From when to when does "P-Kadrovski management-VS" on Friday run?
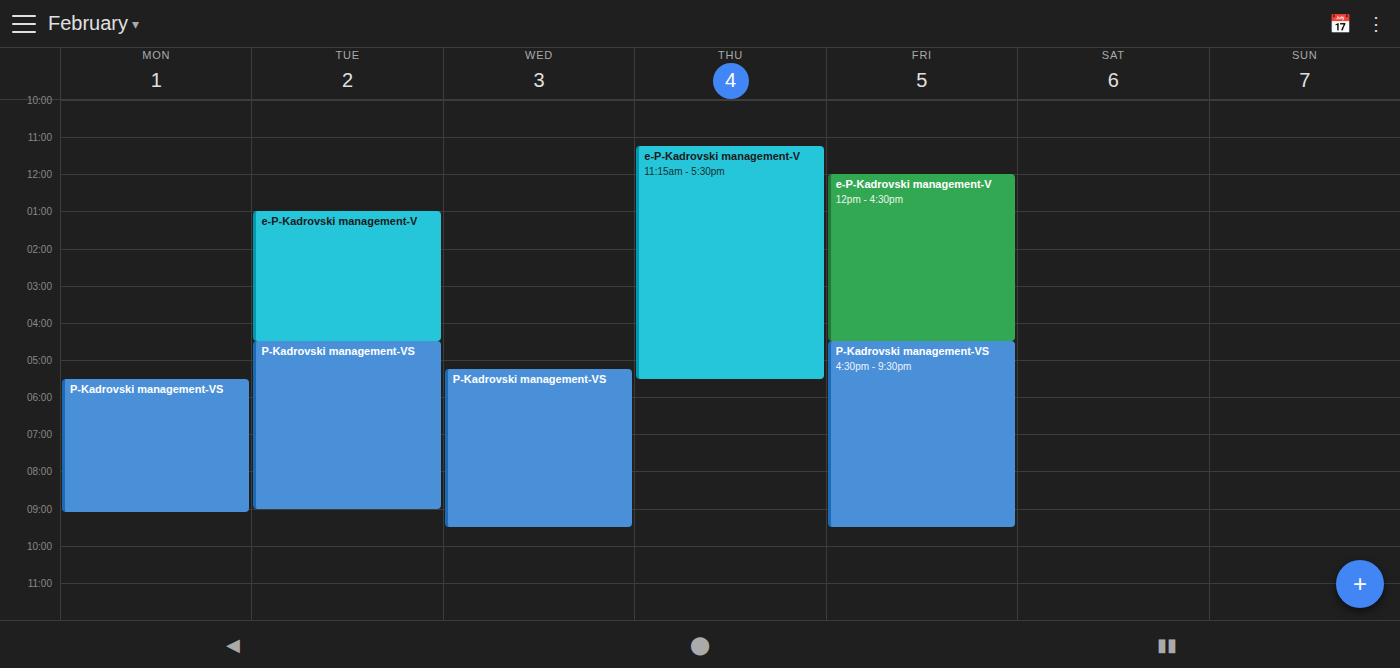
4:30 PM to 9:30 PM